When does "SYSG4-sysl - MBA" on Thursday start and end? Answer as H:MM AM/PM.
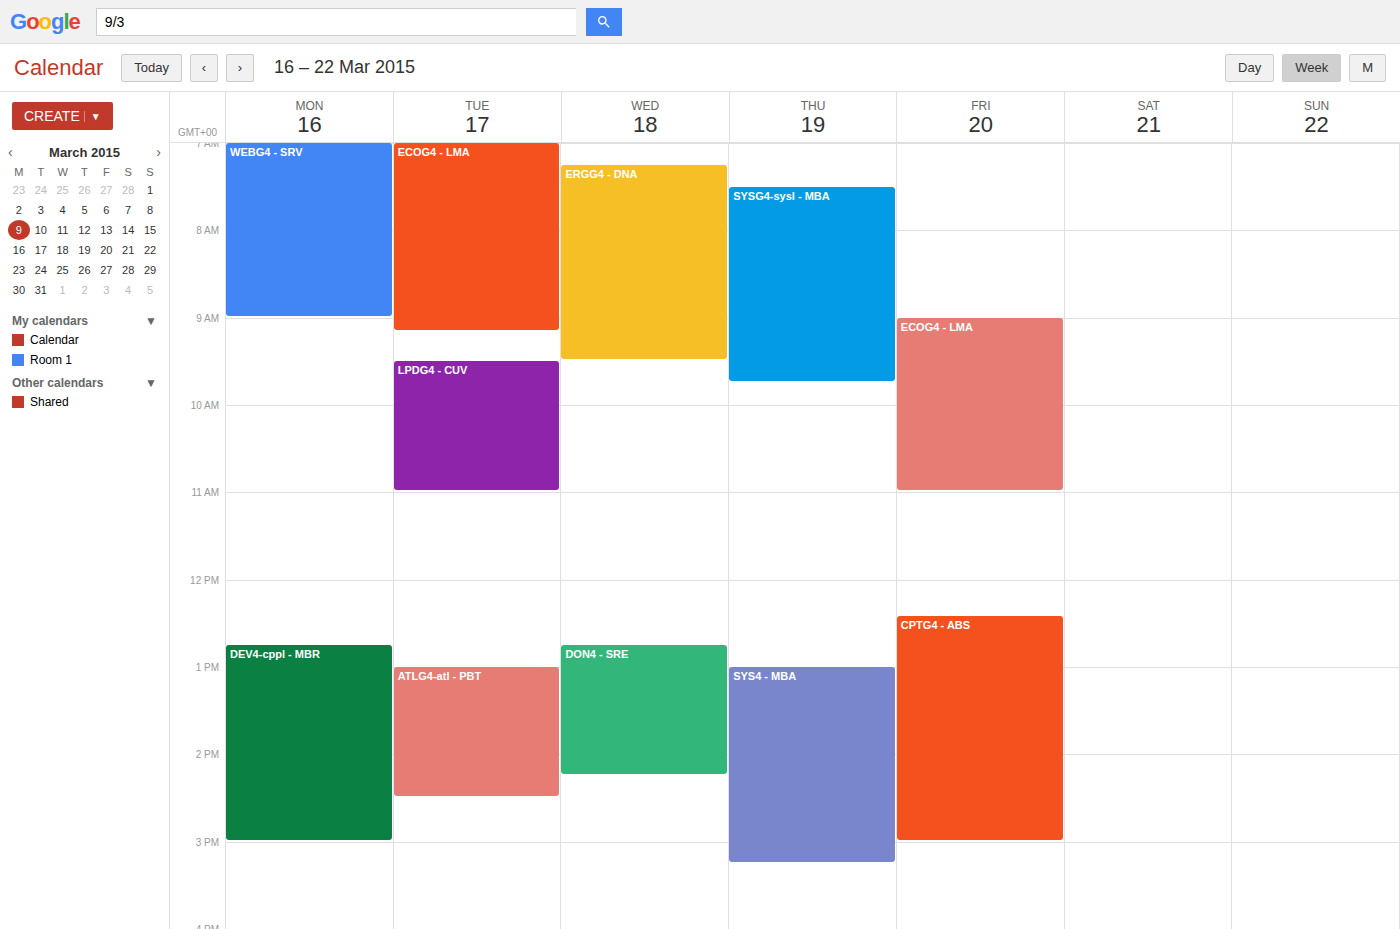
7:30 AM to 9:45 AM